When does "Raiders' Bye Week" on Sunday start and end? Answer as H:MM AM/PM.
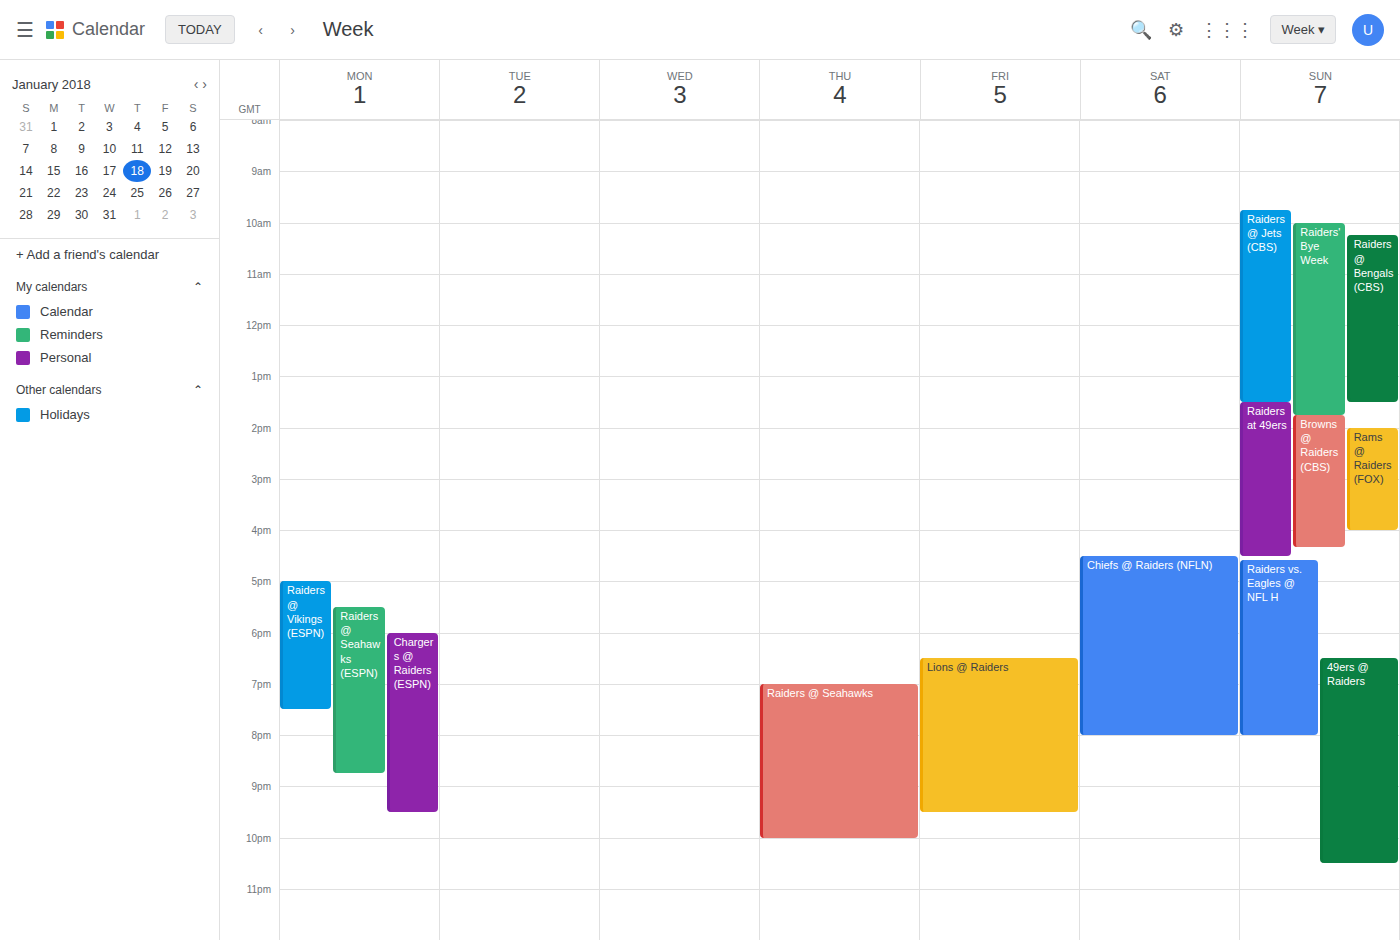
10:00 AM to 1:45 PM